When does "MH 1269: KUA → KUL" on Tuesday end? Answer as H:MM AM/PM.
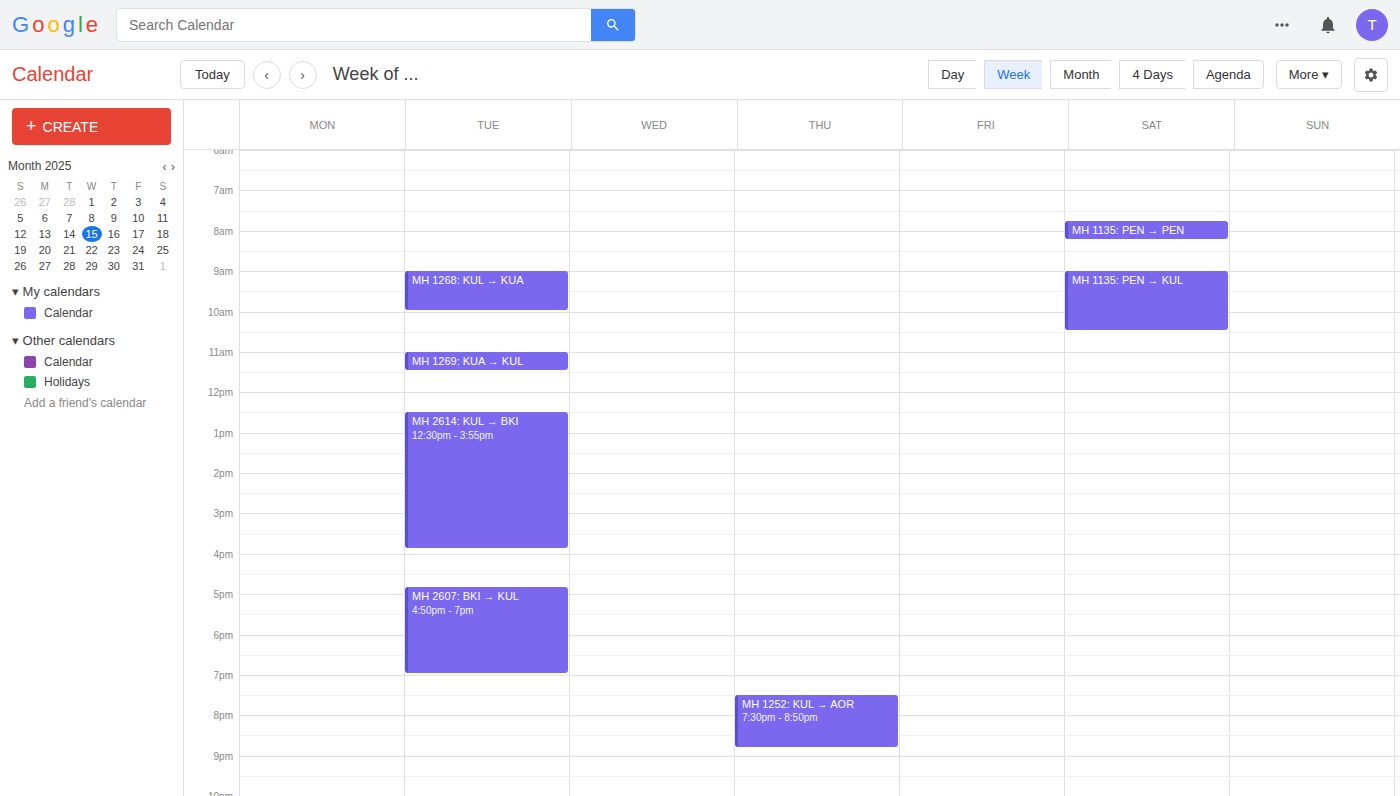
11:30 AM